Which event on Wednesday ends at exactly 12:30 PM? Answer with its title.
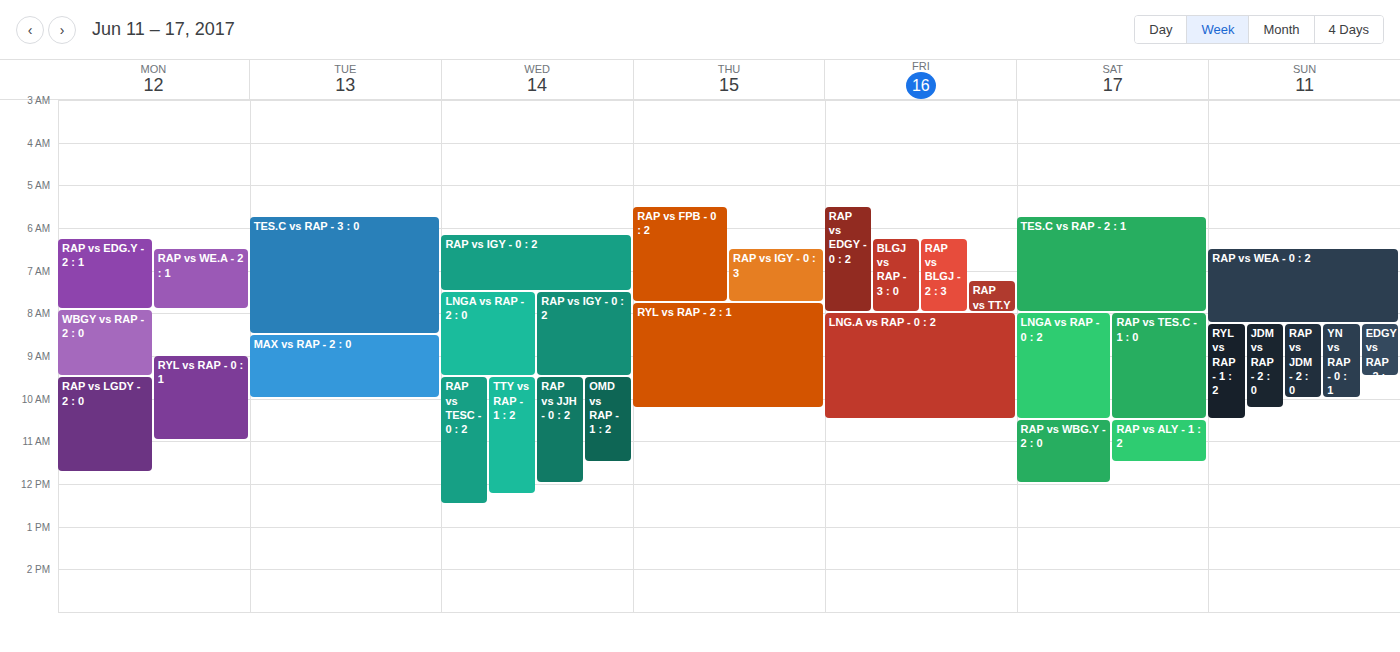
"RAP vs TESC - 0 : 2"